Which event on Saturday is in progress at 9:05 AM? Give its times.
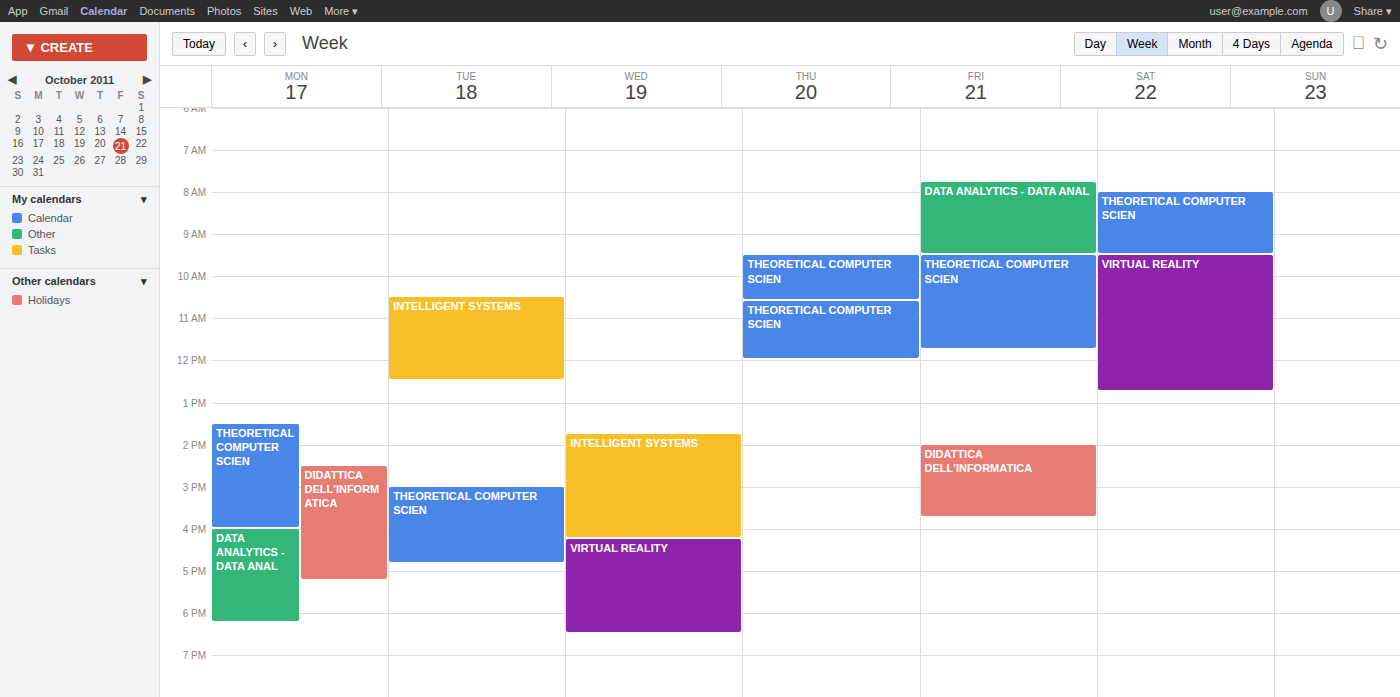
"THEORETICAL COMPUTER SCIEN", 8:00 AM to 9:30 AM